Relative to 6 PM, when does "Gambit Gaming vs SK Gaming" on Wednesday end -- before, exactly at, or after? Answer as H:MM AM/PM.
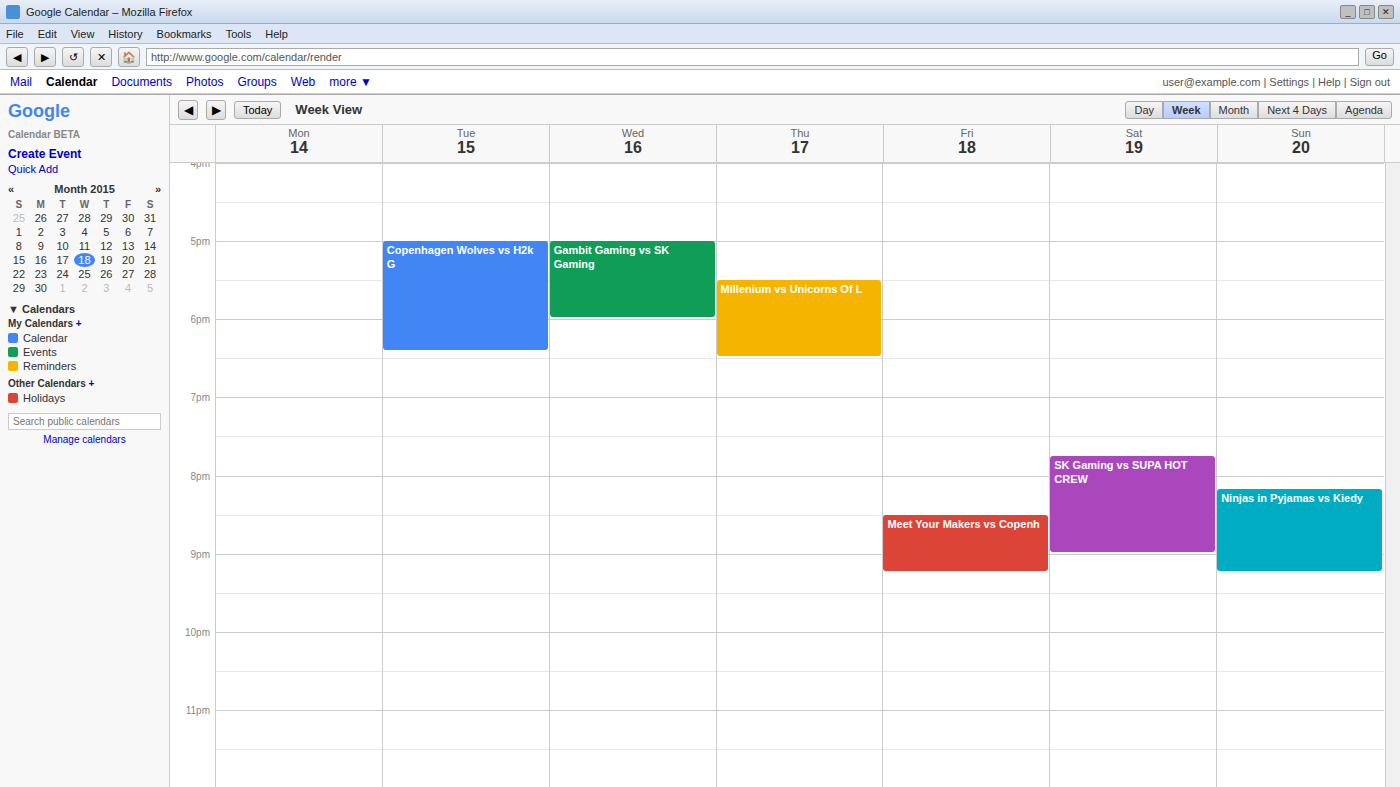
6:00 PM -- exactly at 6 PM, on the 6 PM line.